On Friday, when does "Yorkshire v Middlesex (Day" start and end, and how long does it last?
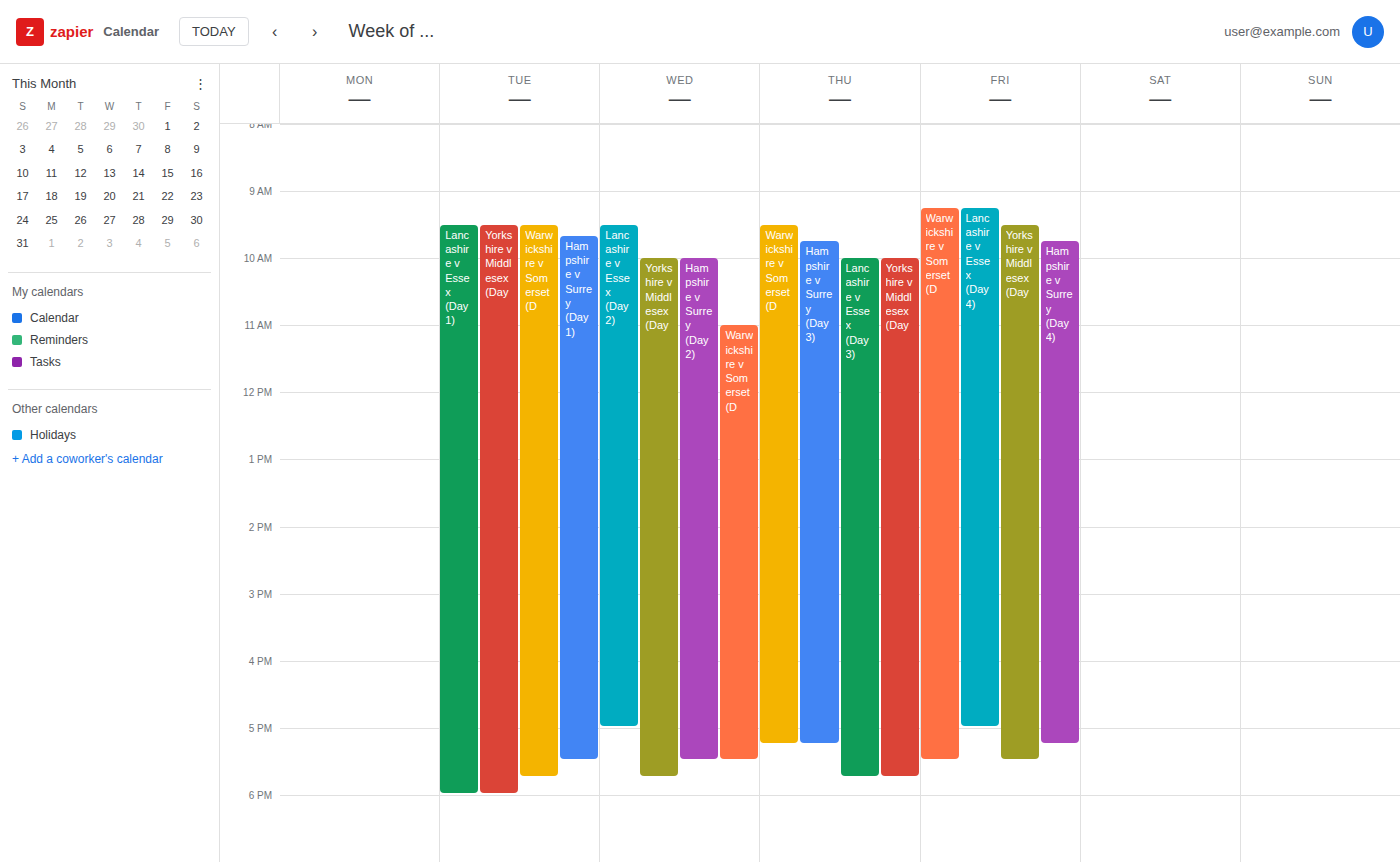
09:30 to 17:30, 8 hours